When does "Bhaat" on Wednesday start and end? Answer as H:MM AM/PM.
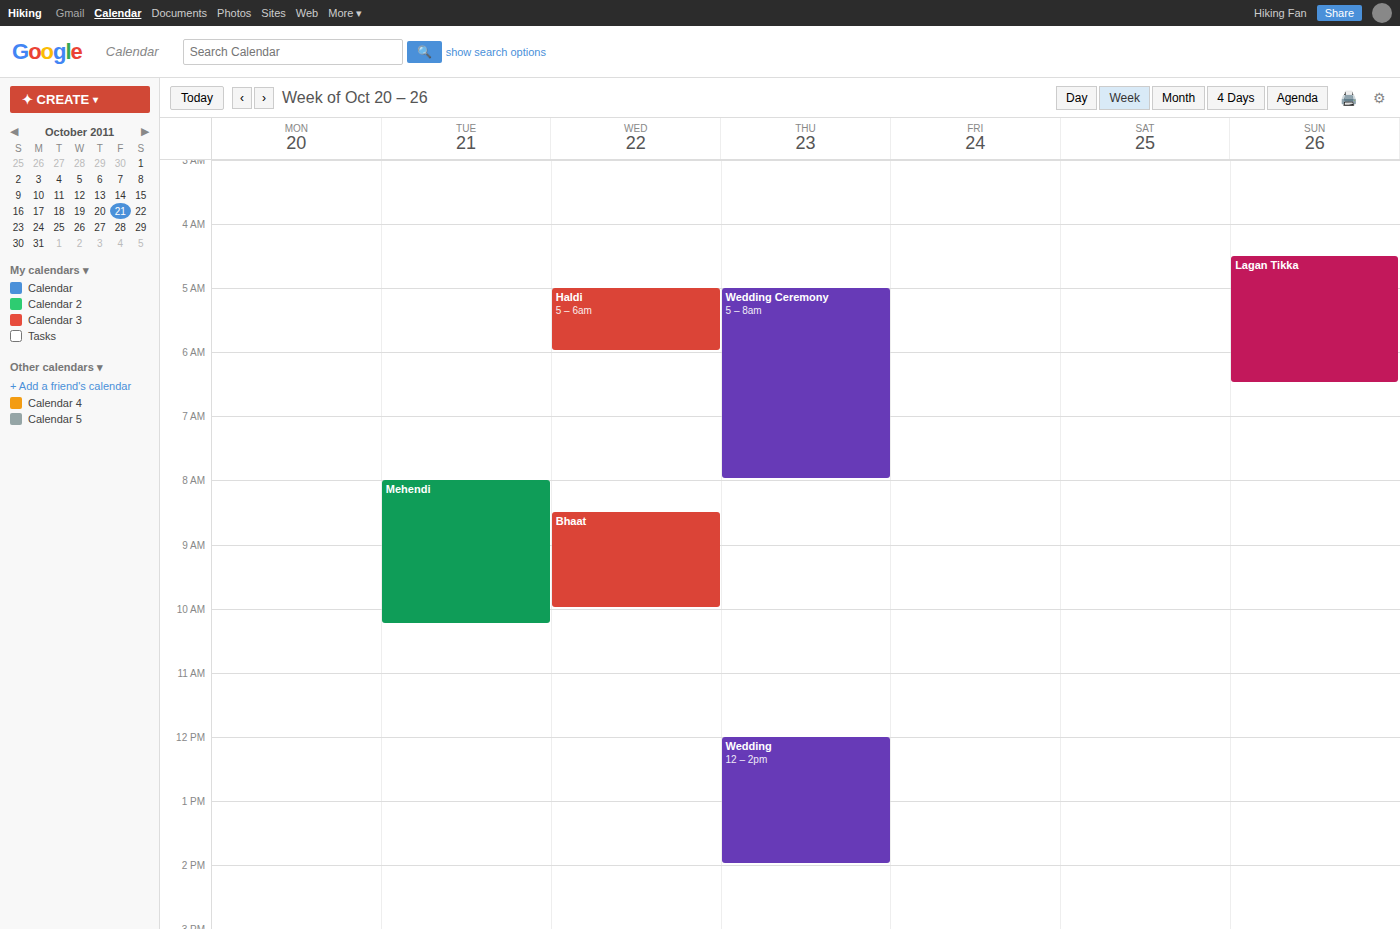
8:30 AM to 10:00 AM